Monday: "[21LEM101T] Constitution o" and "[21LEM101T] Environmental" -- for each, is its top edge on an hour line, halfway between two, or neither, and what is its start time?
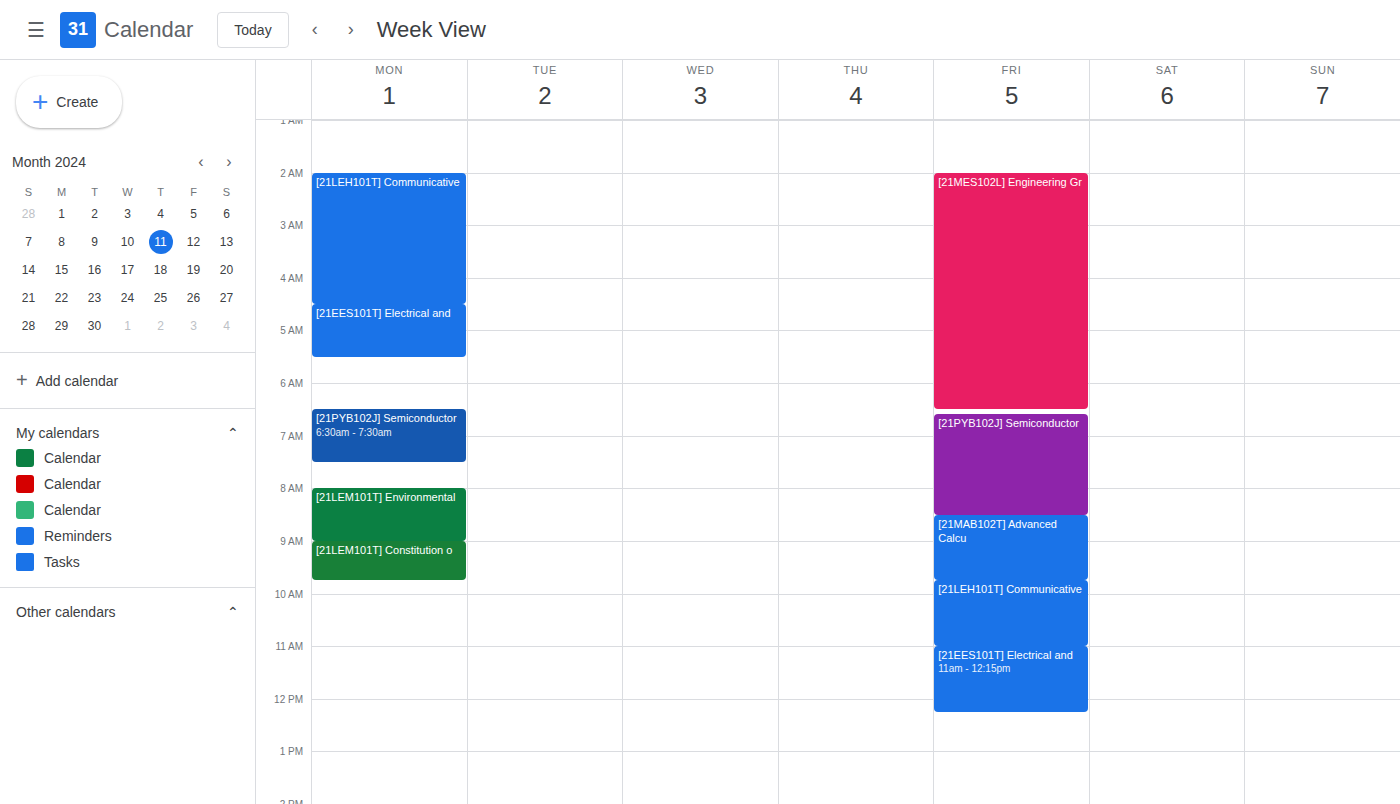
"[21LEM101T] Constitution o": 9:00 AM, exactly on the 9 AM line. "[21LEM101T] Environmental": 8:00 AM, exactly on the 8 AM line.